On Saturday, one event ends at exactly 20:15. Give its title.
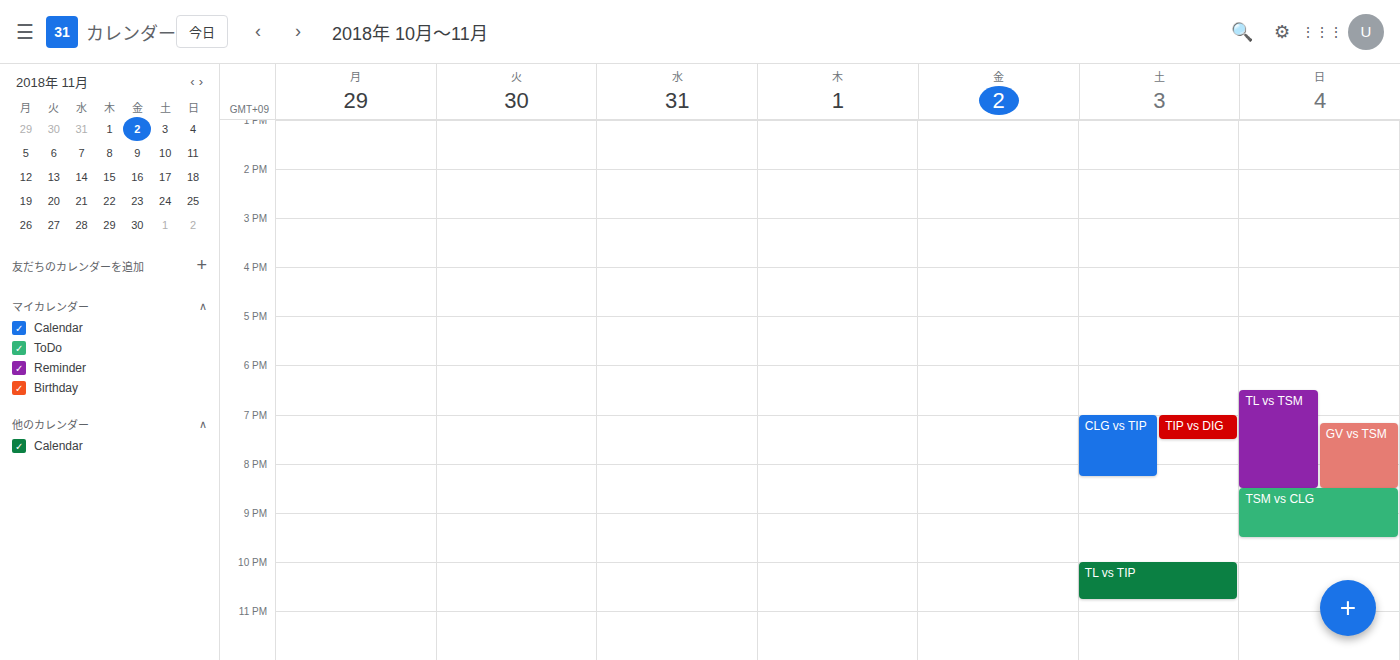
"CLG vs TIP"